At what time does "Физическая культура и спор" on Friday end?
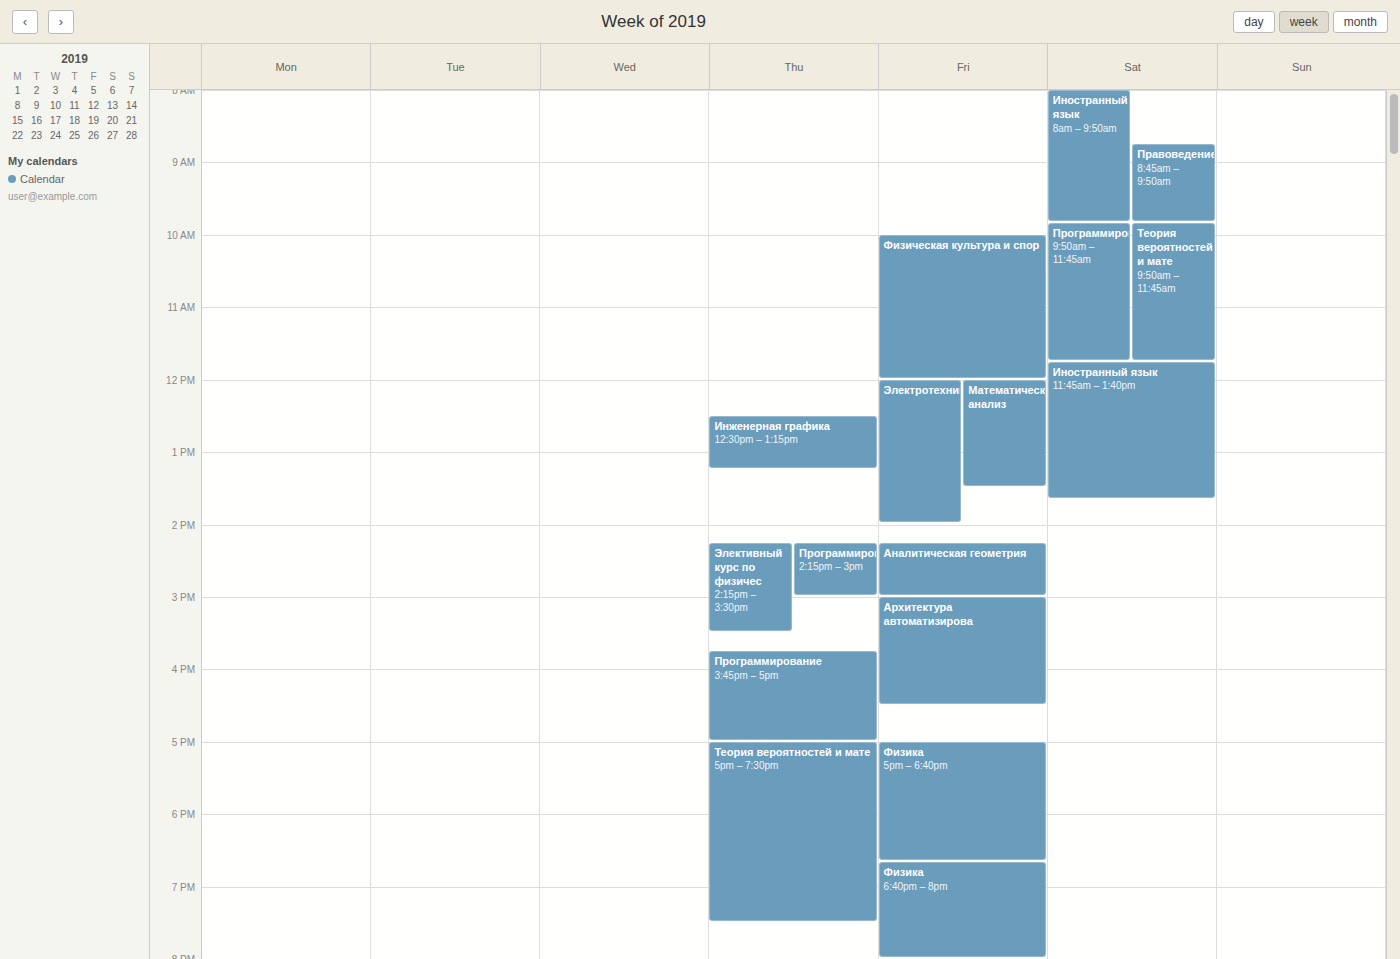
12:00 PM